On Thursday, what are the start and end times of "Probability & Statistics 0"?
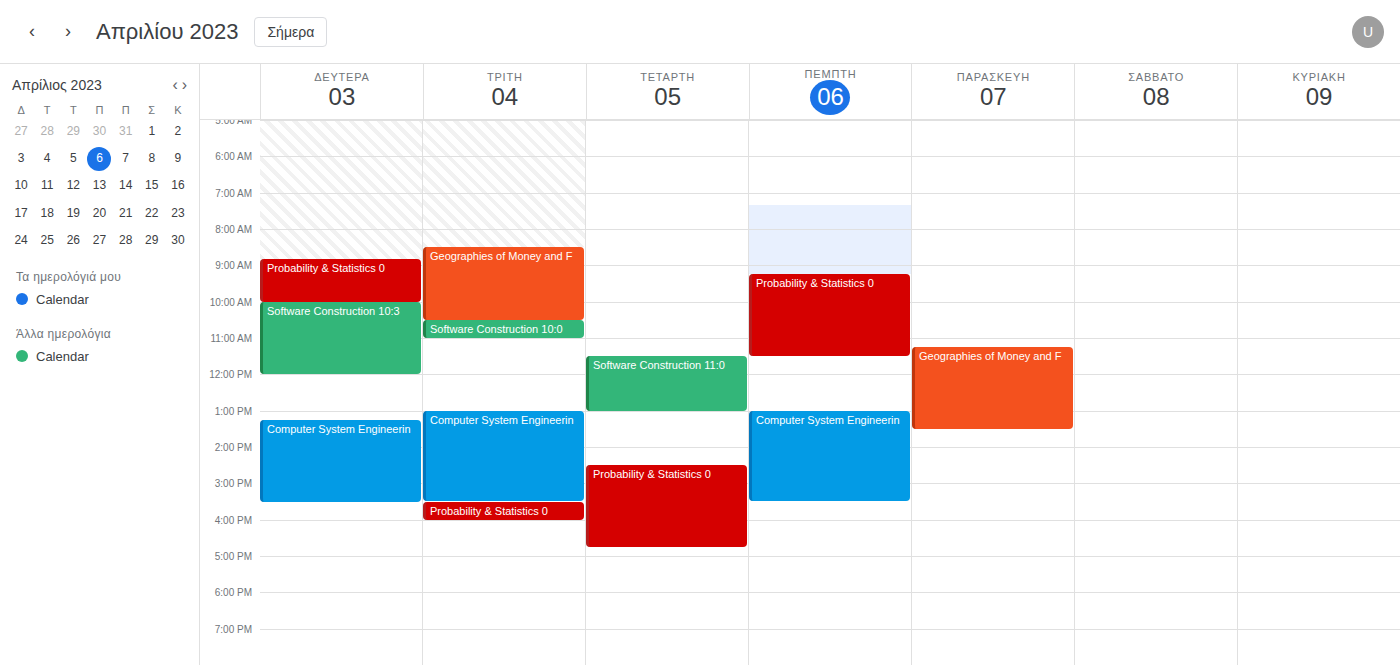
9:15 AM to 11:30 AM